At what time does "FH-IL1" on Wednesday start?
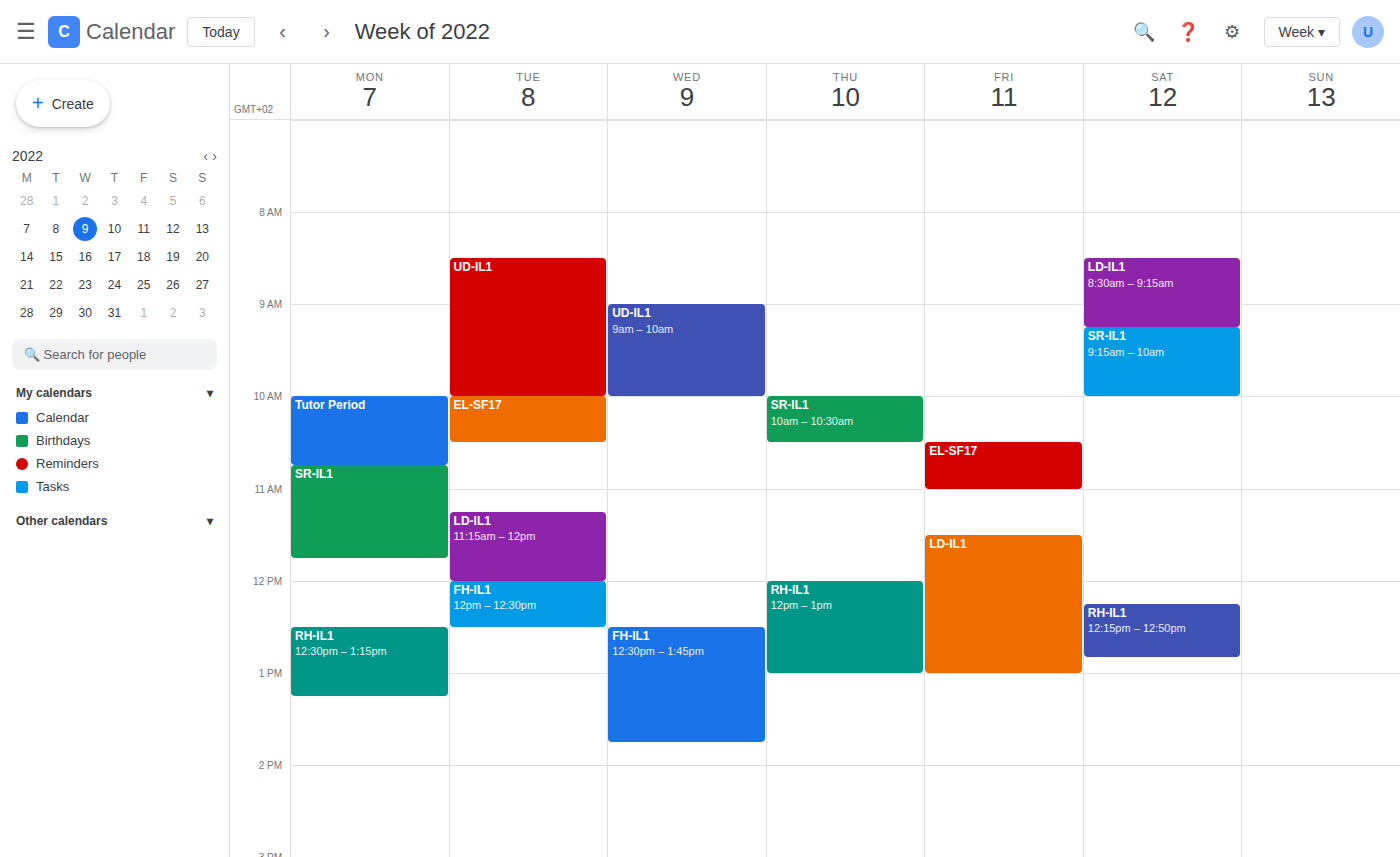
12:30 PM